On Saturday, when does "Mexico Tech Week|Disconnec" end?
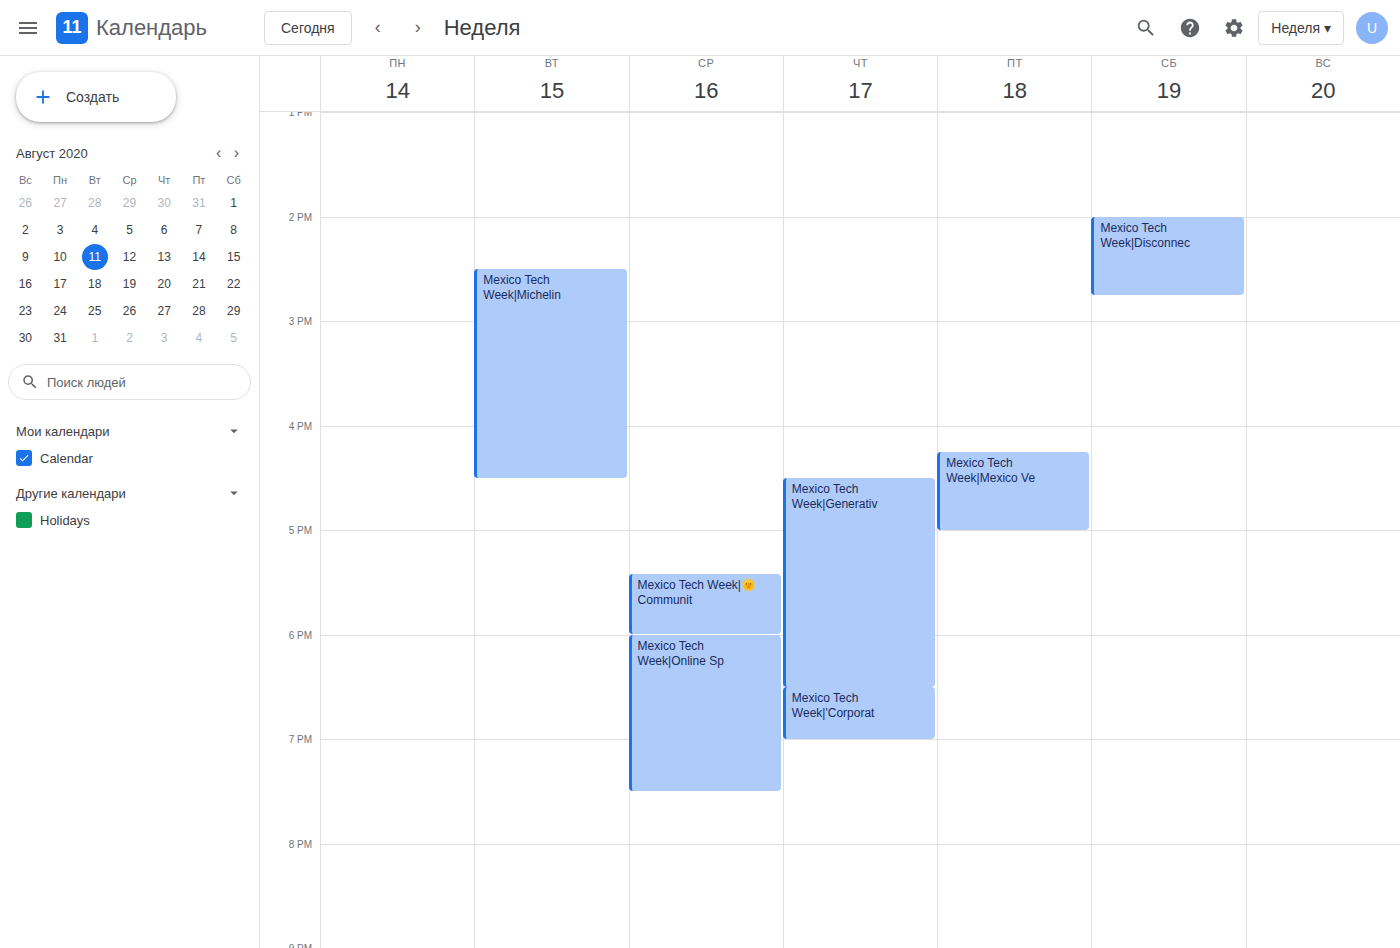
2:45 PM